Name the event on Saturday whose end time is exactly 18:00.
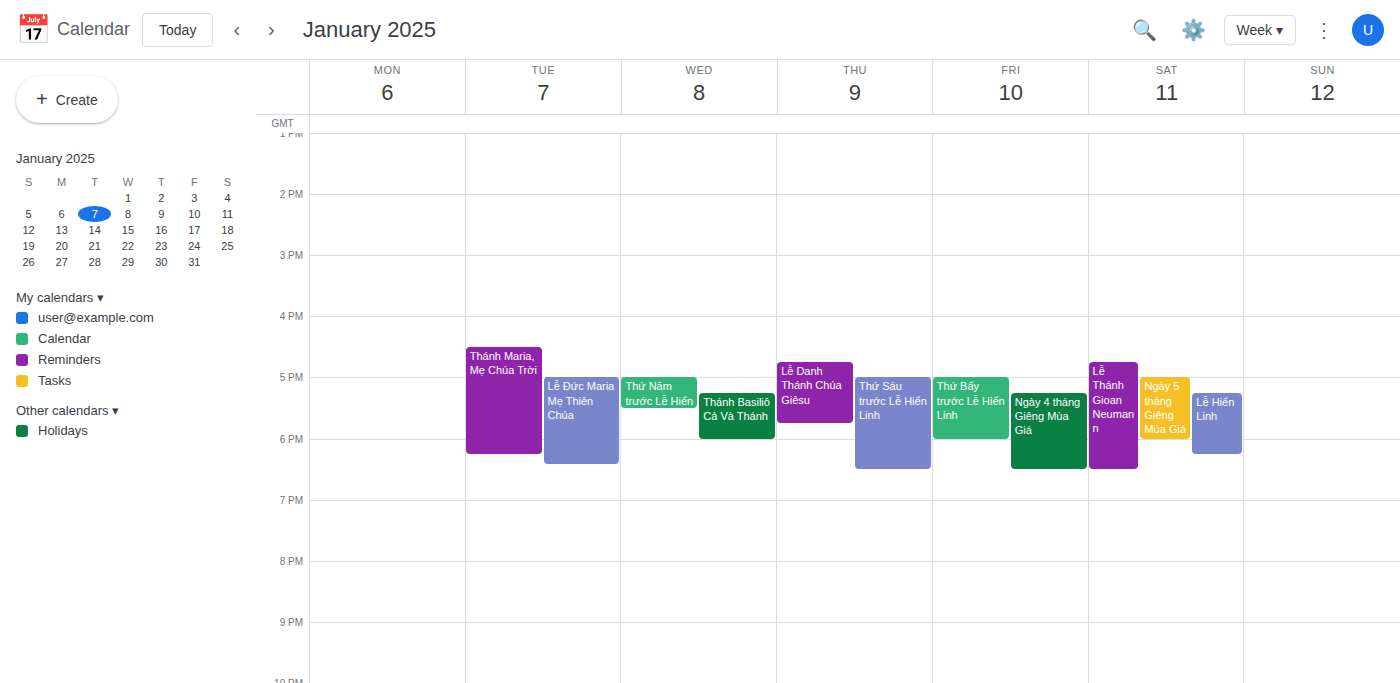
"Ngày 5 tháng Giêng Mùa Giá"